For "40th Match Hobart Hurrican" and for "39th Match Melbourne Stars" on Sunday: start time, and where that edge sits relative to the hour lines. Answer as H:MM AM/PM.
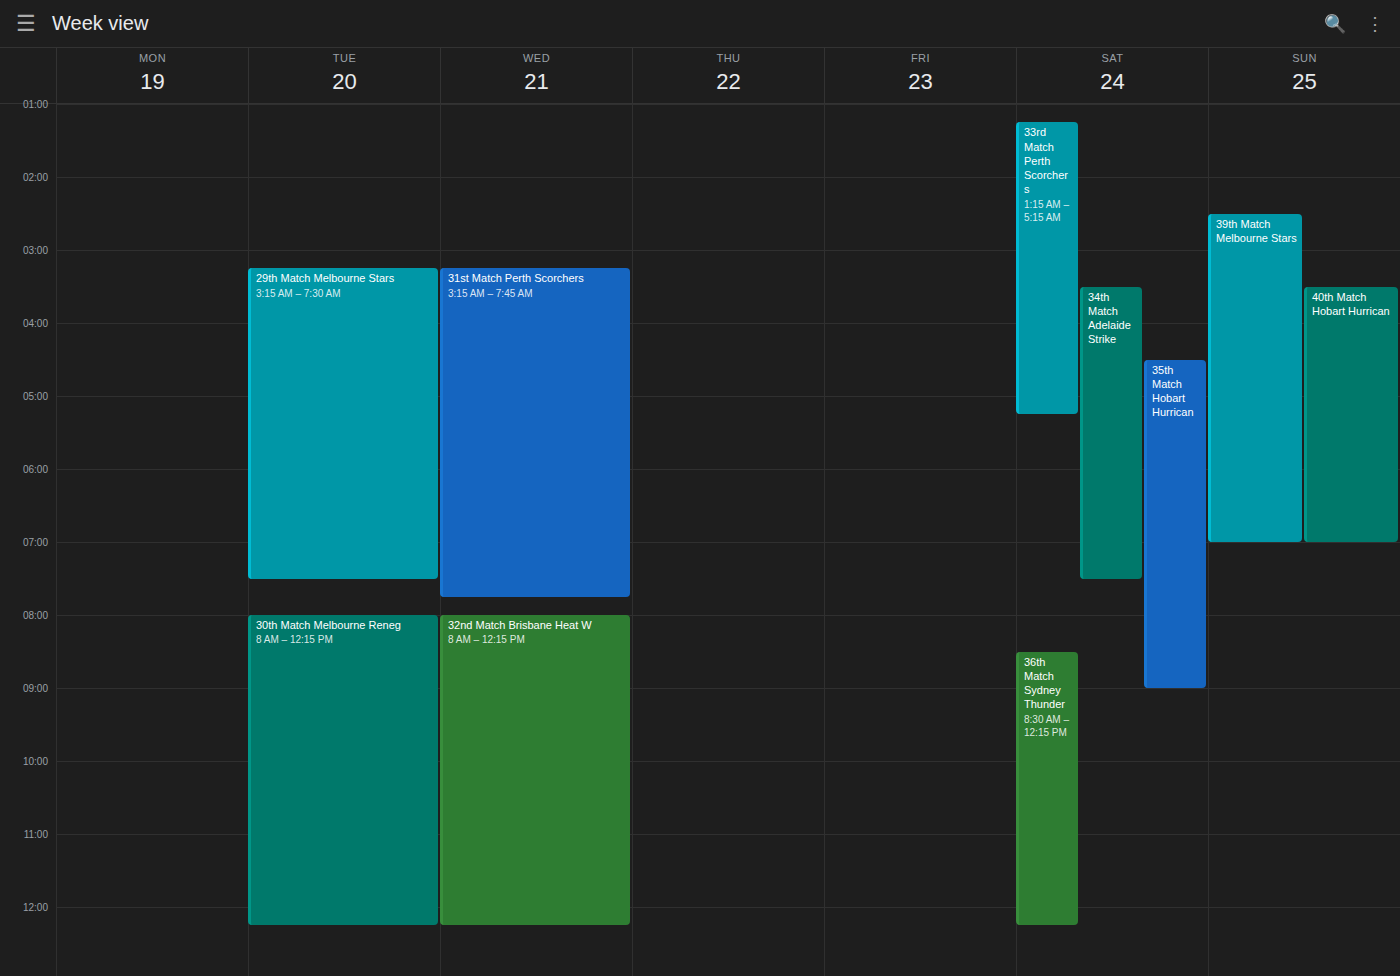
"40th Match Hobart Hurrican": 3:30 AM, halfway between the 3 AM and 4 AM lines. "39th Match Melbourne Stars": 2:30 AM, halfway between the 2 AM and 3 AM lines.